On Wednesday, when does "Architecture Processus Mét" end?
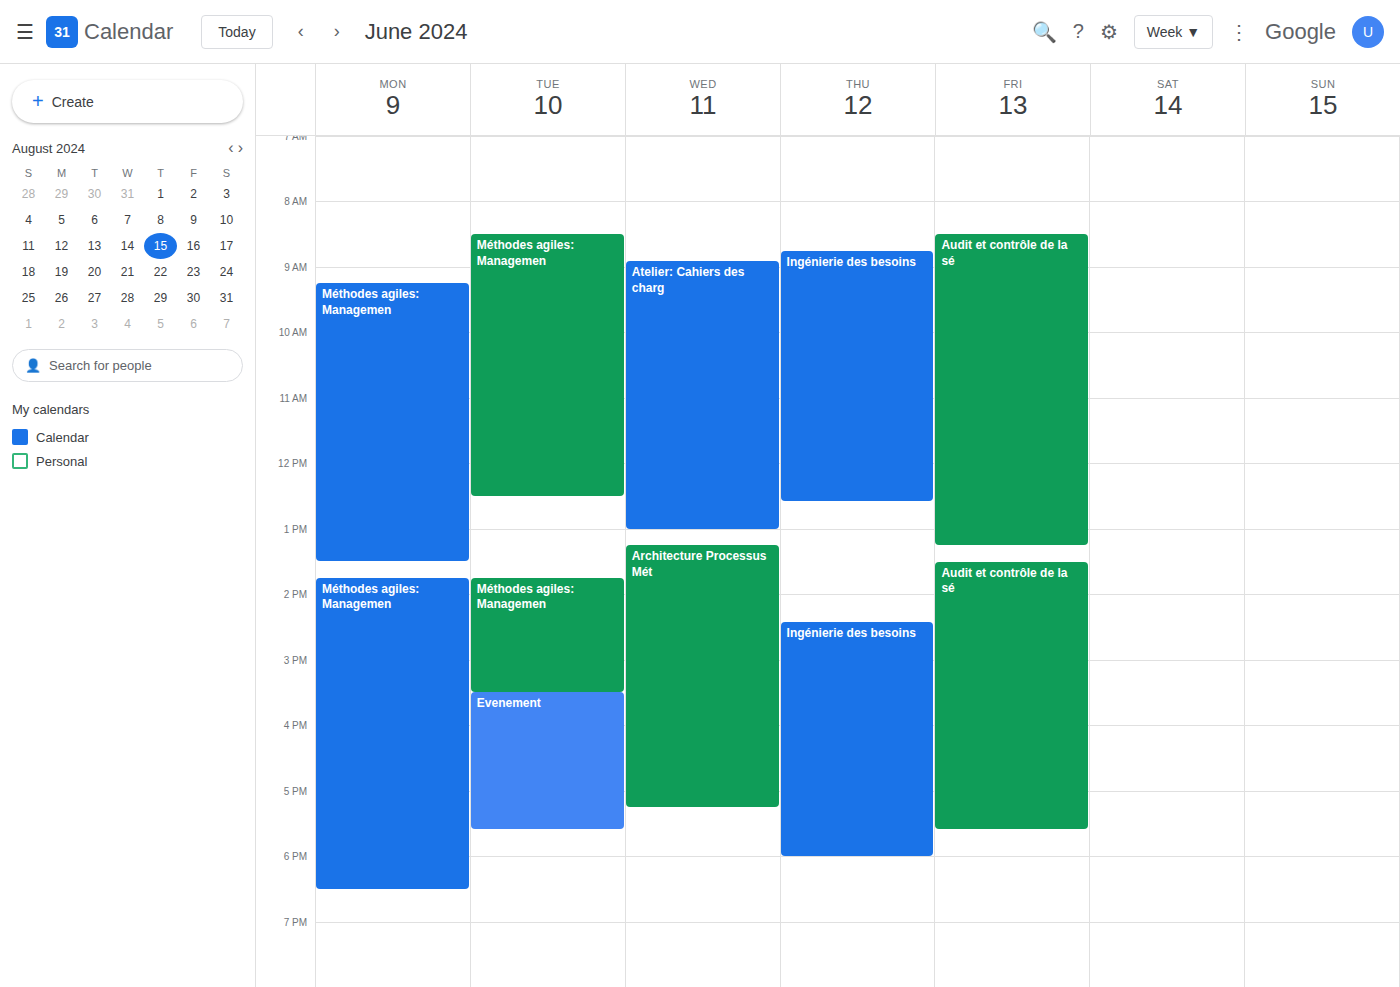
5:15 PM